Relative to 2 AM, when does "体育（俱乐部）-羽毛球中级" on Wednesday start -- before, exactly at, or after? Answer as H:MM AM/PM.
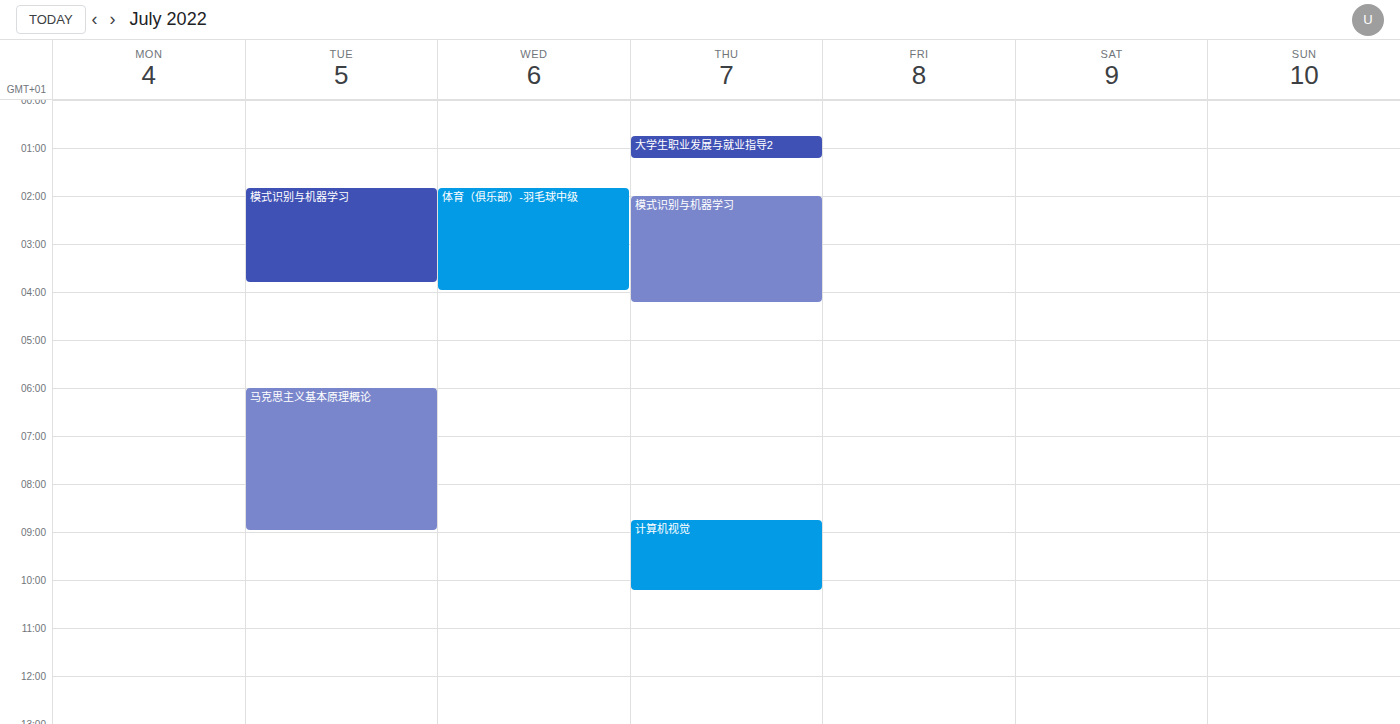
1:50 AM -- before 2 AM, 10 minutes above the 2 AM line.